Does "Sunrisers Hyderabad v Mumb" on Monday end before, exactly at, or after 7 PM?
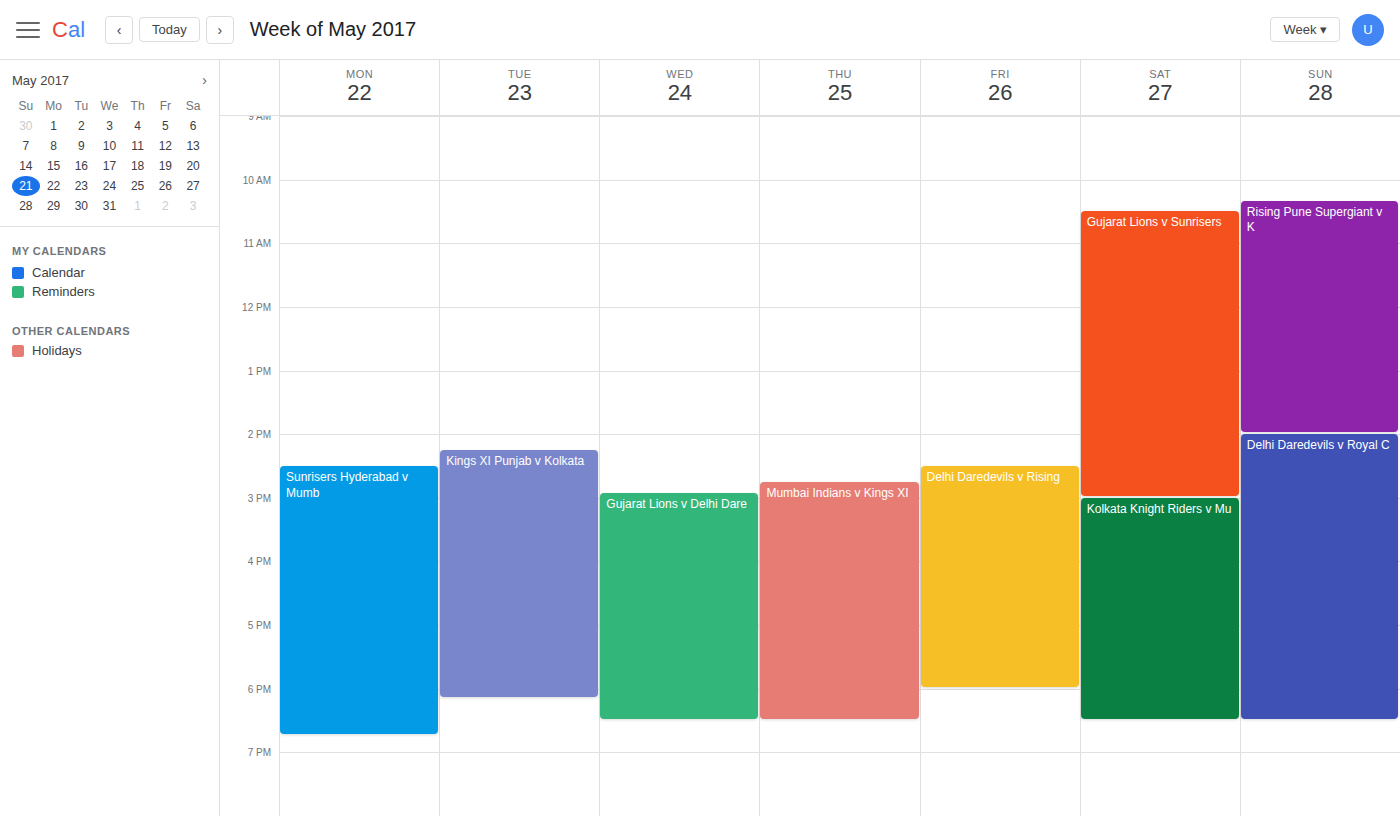
6:45 PM -- before 7 PM, 15 minutes above the 7 PM line.